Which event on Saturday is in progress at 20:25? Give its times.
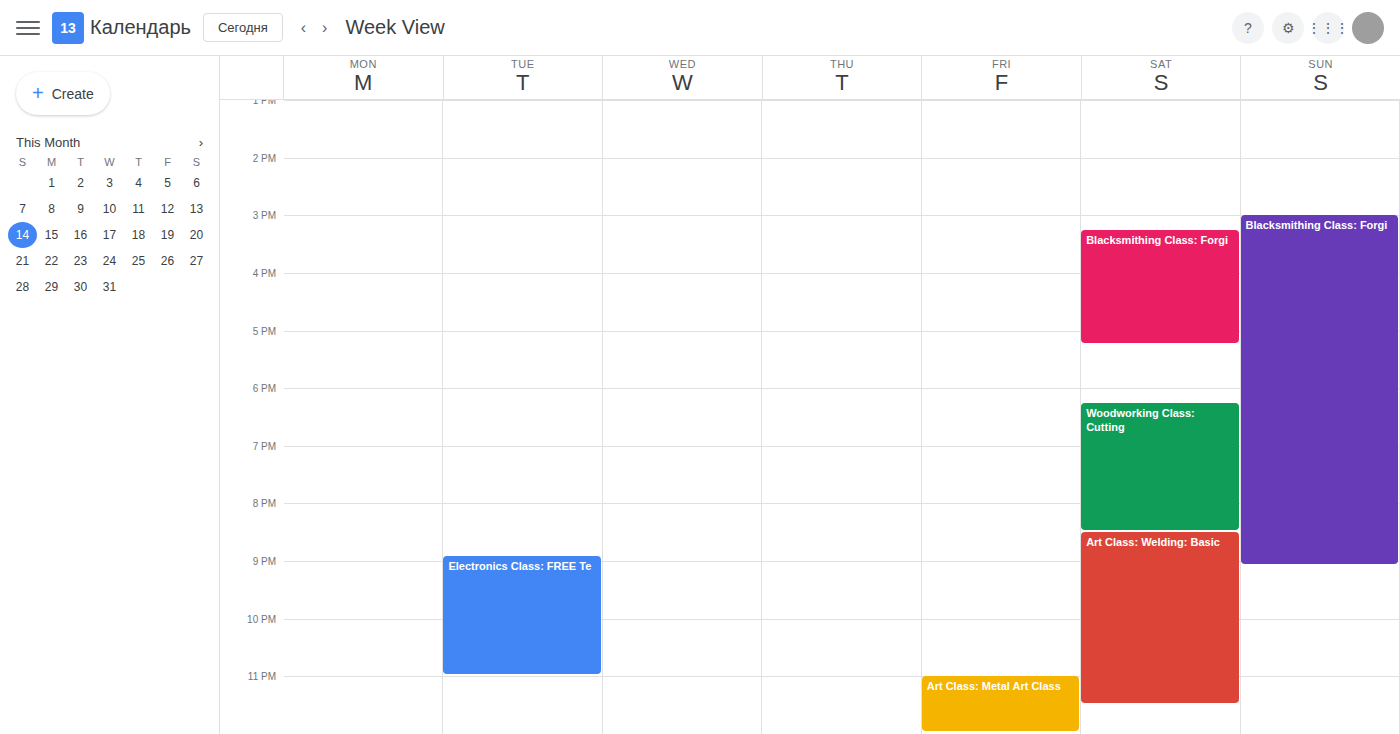
"Woodworking Class: Cutting", 18:15 to 20:30